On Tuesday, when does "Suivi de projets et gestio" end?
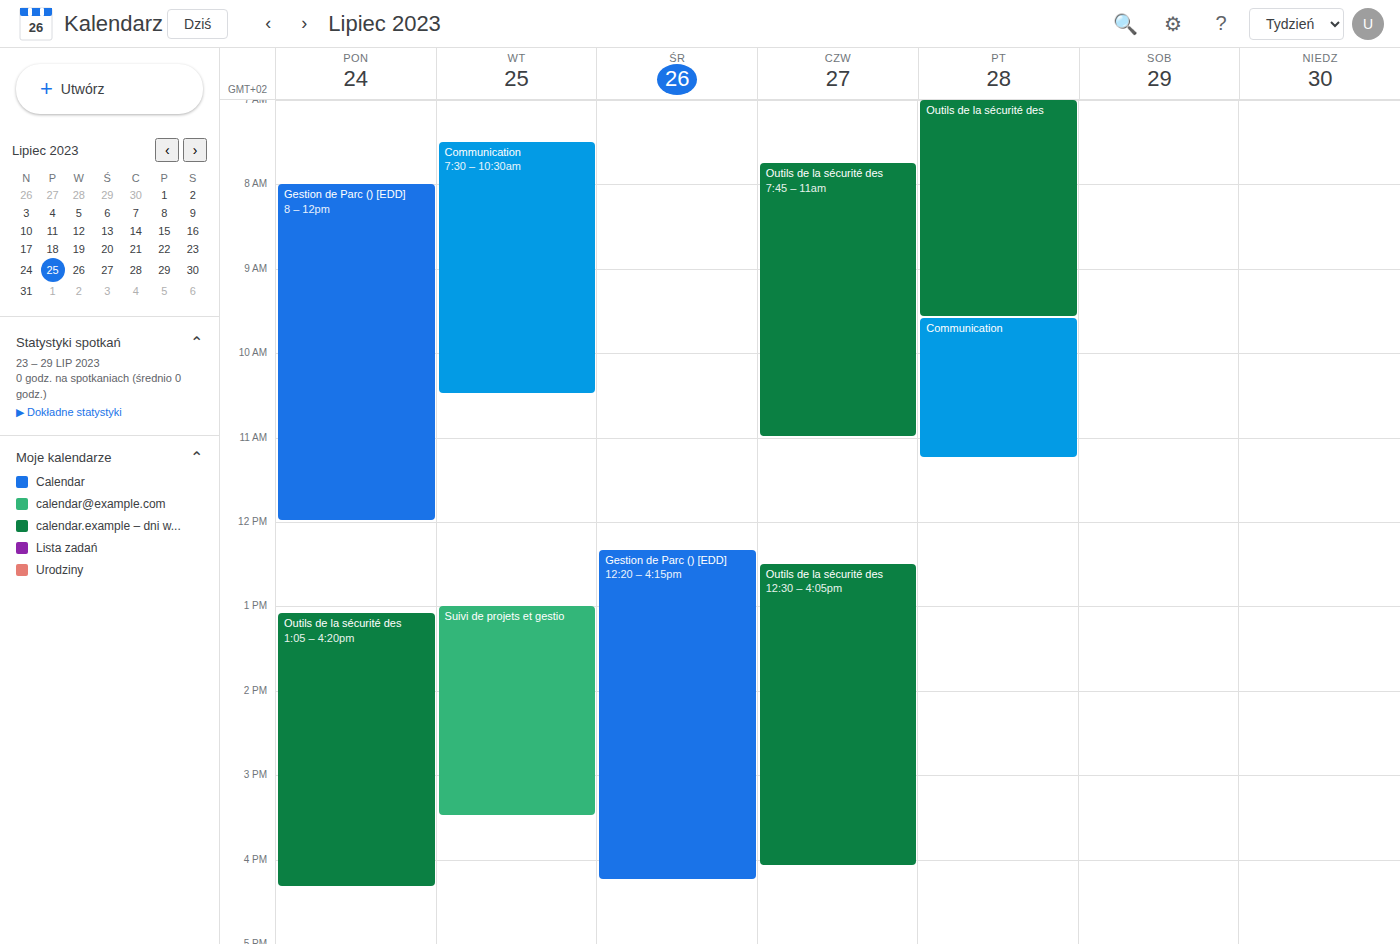
3:30 PM